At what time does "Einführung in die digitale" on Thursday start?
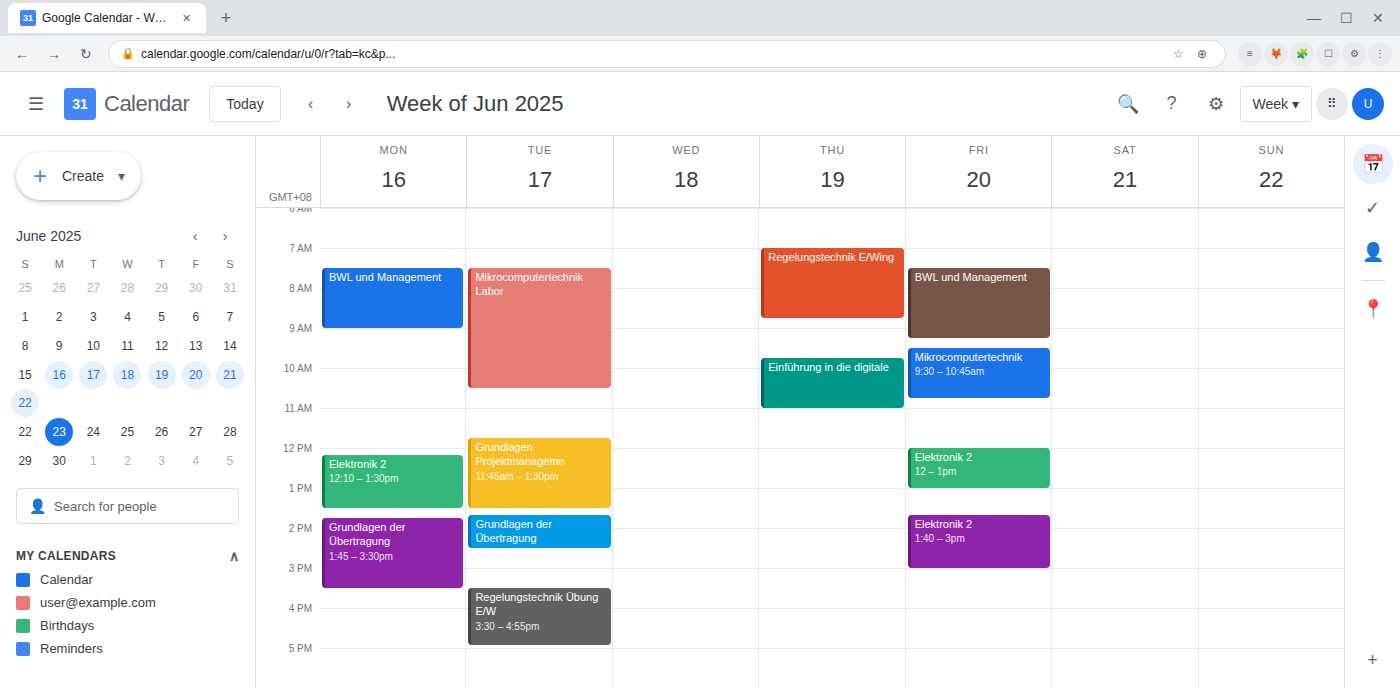
9:45 AM